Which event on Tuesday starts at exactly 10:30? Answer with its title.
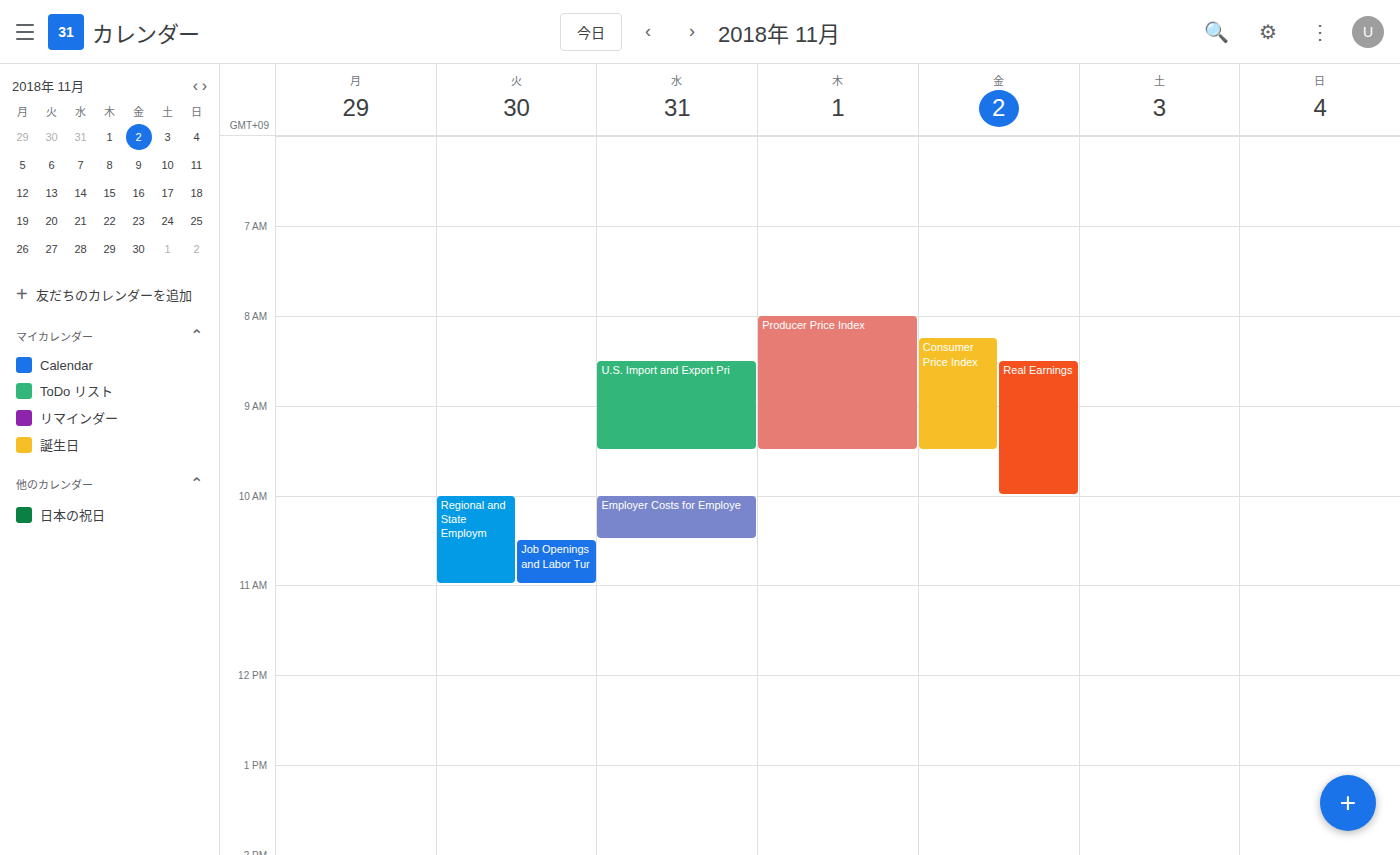
"Job Openings and Labor Tur"